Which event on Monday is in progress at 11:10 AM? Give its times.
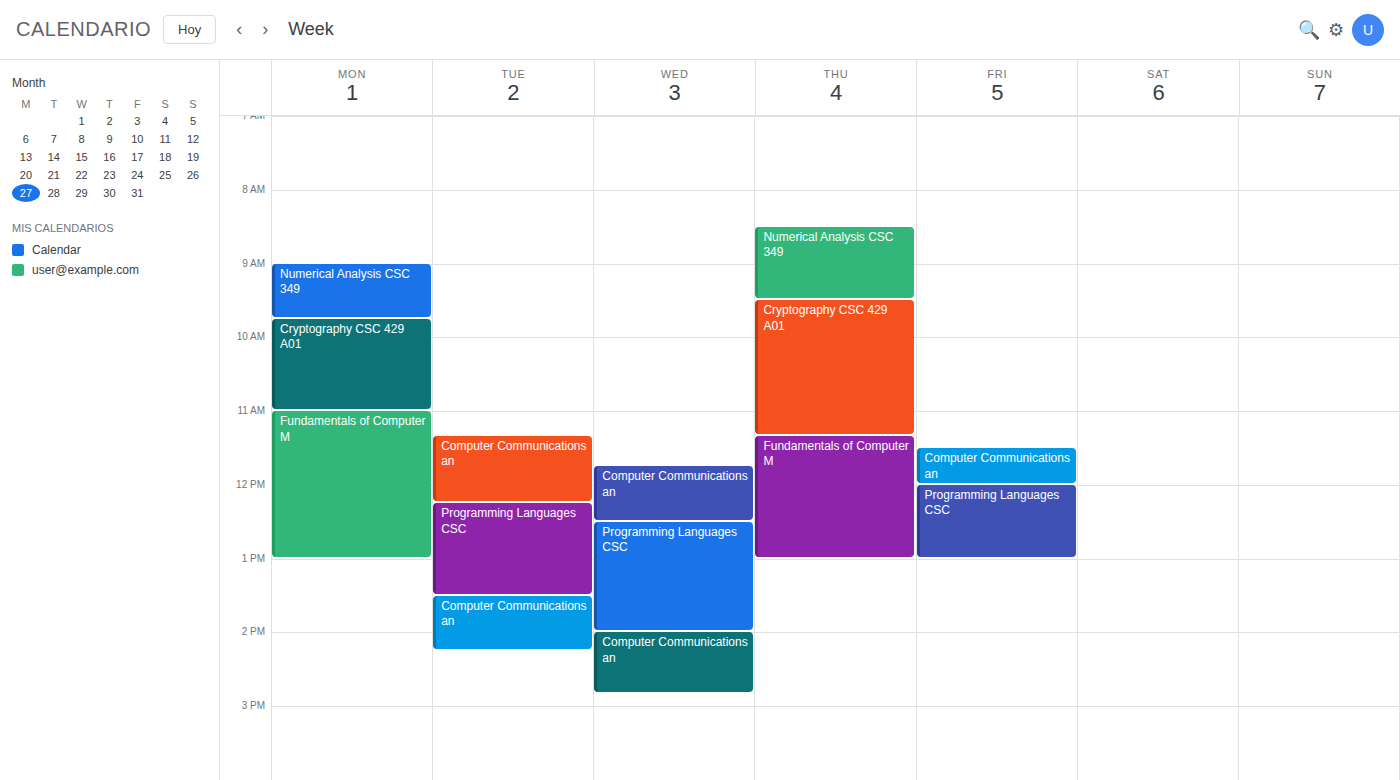
"Fundamentals of Computer M", 11:00 AM to 1:00 PM